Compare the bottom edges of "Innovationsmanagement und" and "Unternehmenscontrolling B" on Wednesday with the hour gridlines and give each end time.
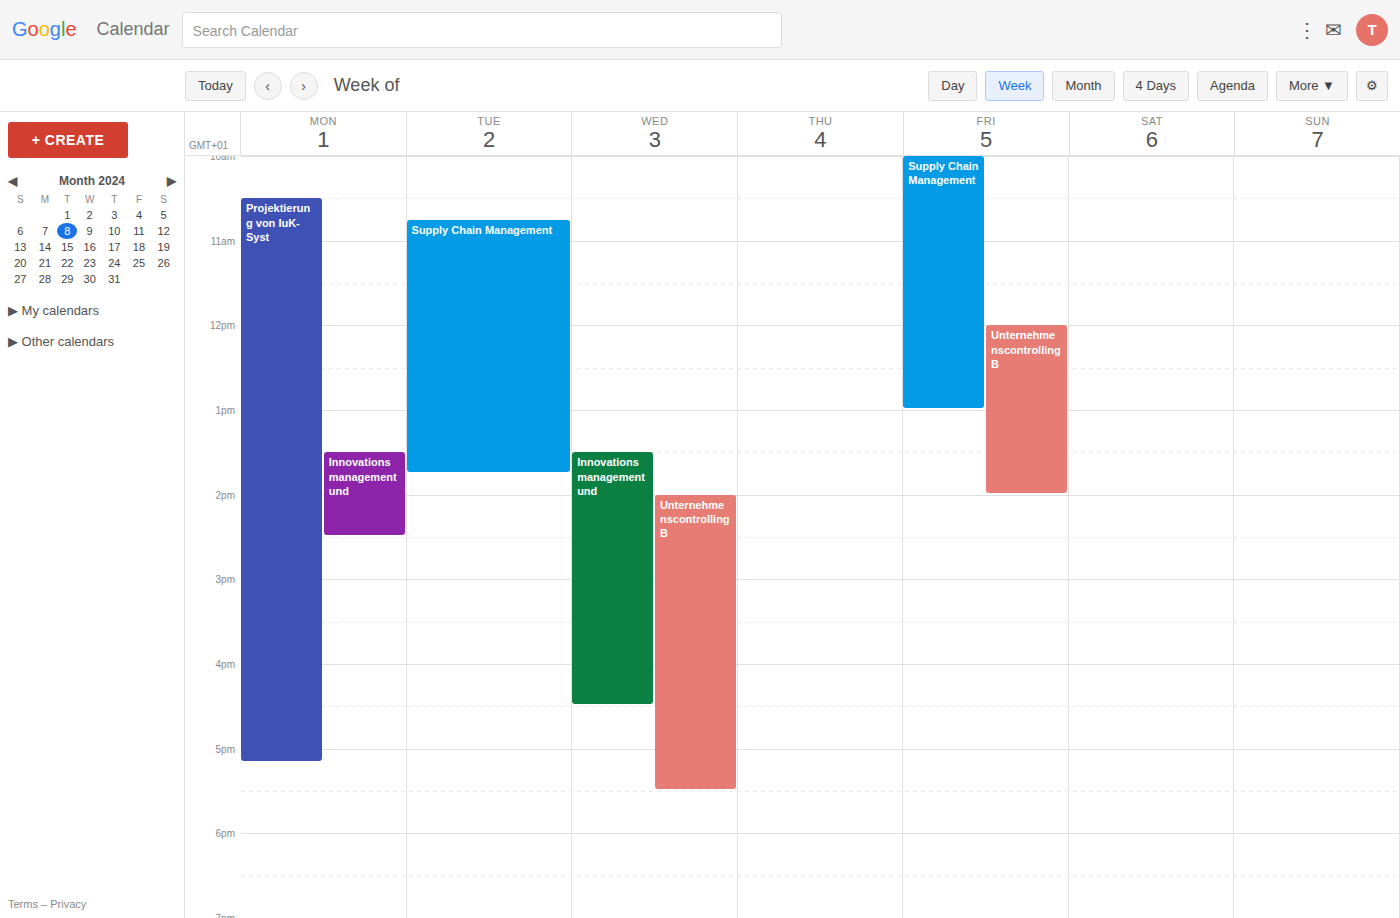
"Innovationsmanagement und": 4:30 PM, halfway between the 4 PM and 5 PM lines. "Unternehmenscontrolling B": 5:30 PM, halfway between the 5 PM and 6 PM lines.